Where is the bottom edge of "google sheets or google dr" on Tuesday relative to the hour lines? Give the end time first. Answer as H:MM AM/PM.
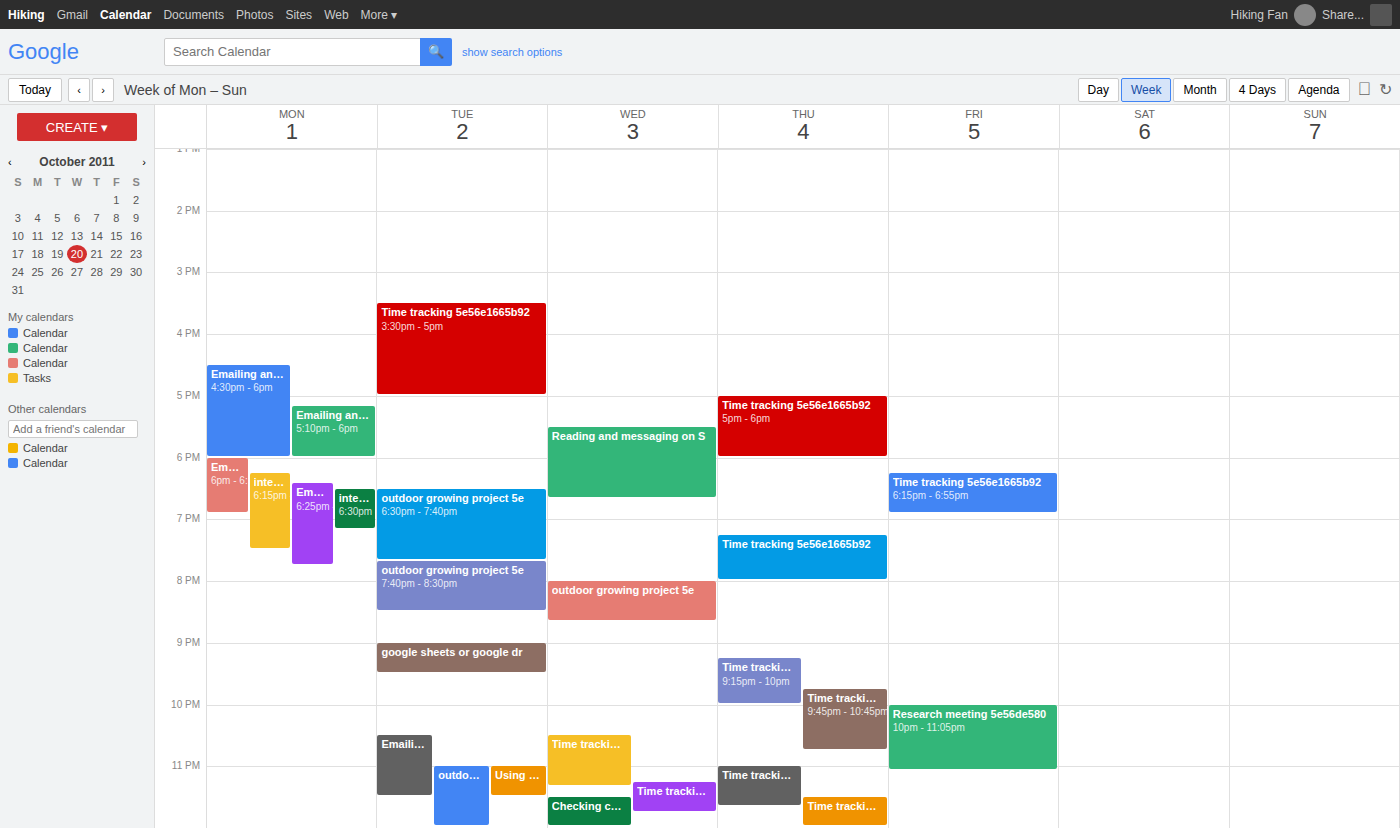
9:30 PM -- halfway between the 9 PM and 10 PM lines.